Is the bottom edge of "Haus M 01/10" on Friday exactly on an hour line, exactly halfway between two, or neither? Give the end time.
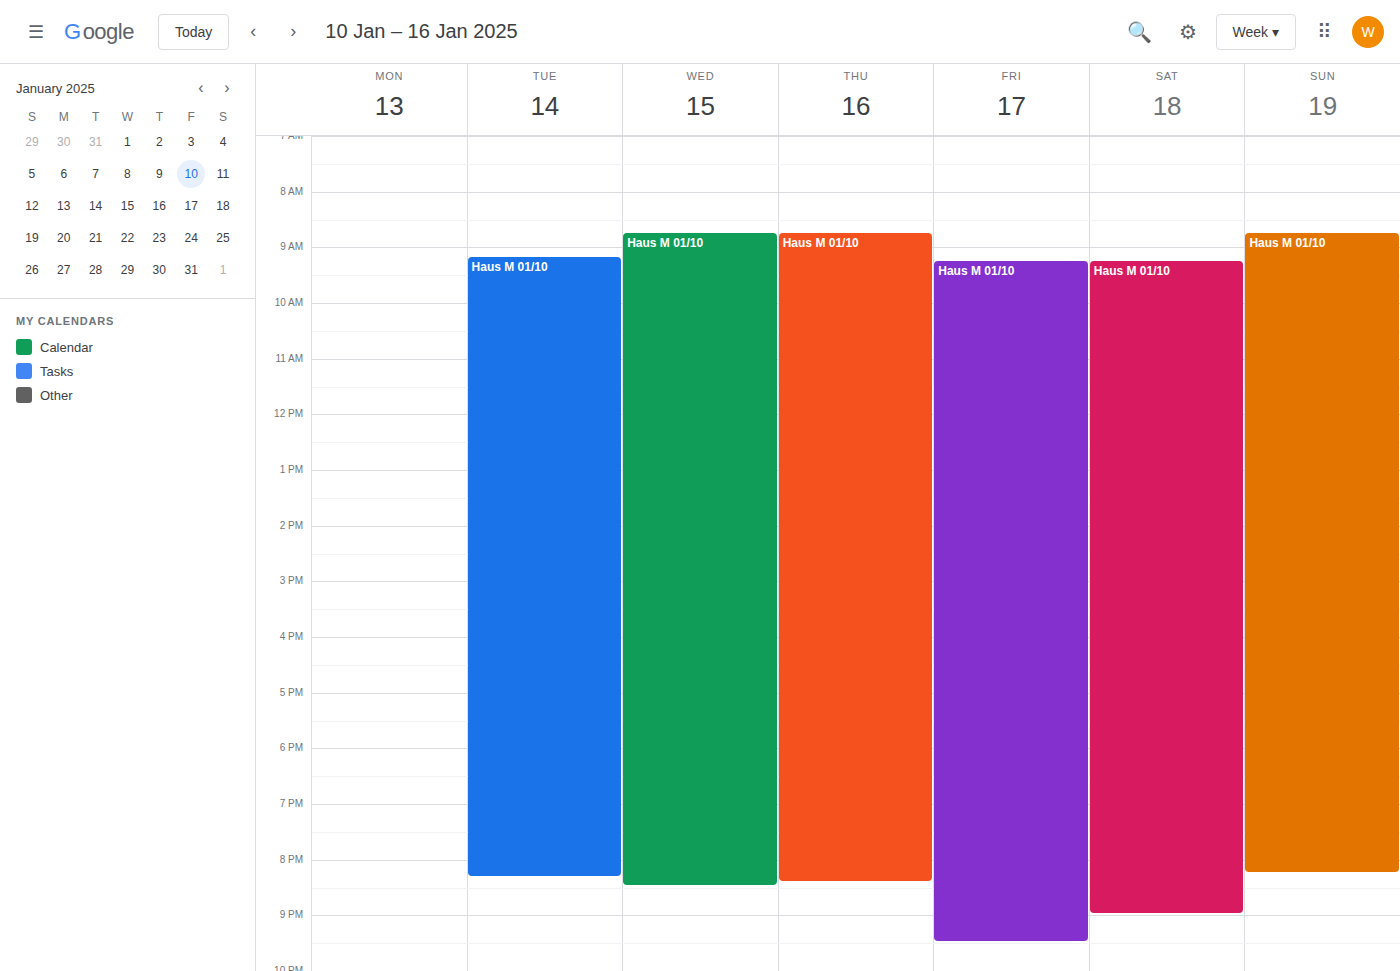
9:30 PM -- halfway between the 9 PM and 10 PM lines.